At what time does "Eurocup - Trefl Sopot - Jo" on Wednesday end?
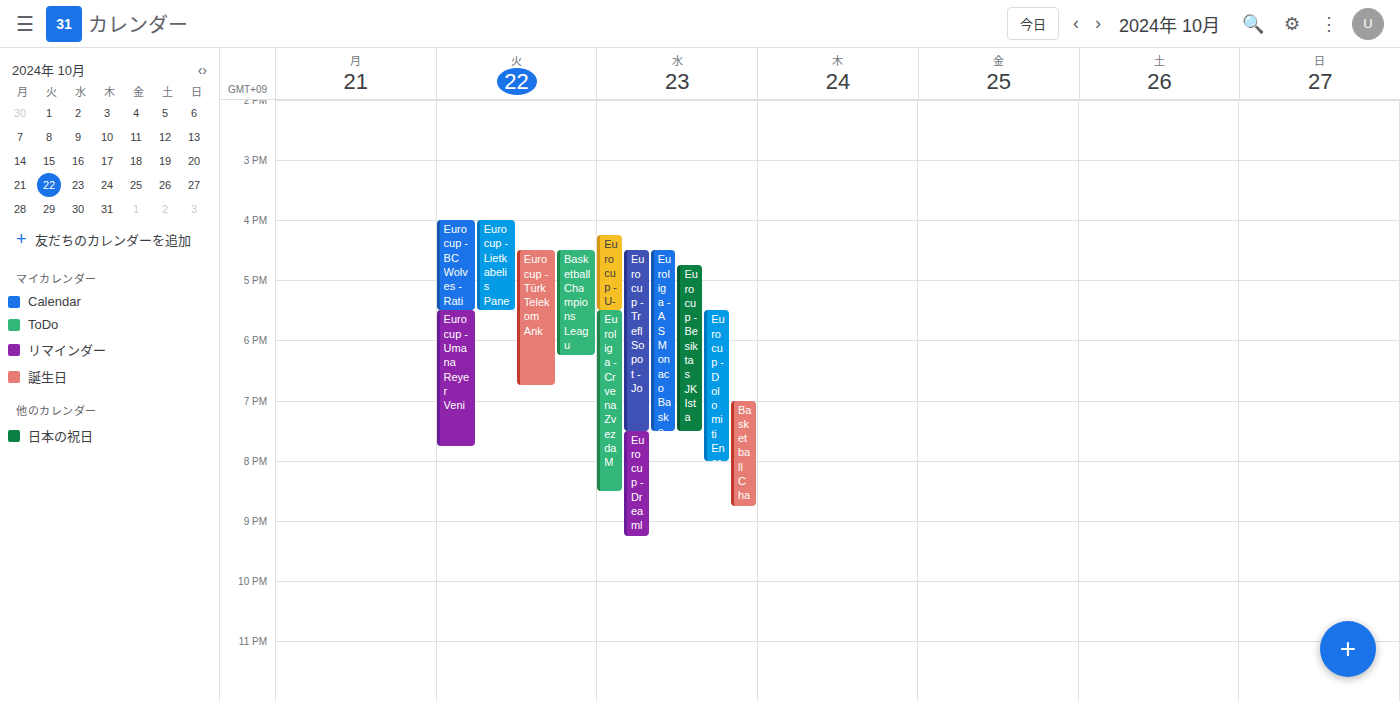
7:30 PM